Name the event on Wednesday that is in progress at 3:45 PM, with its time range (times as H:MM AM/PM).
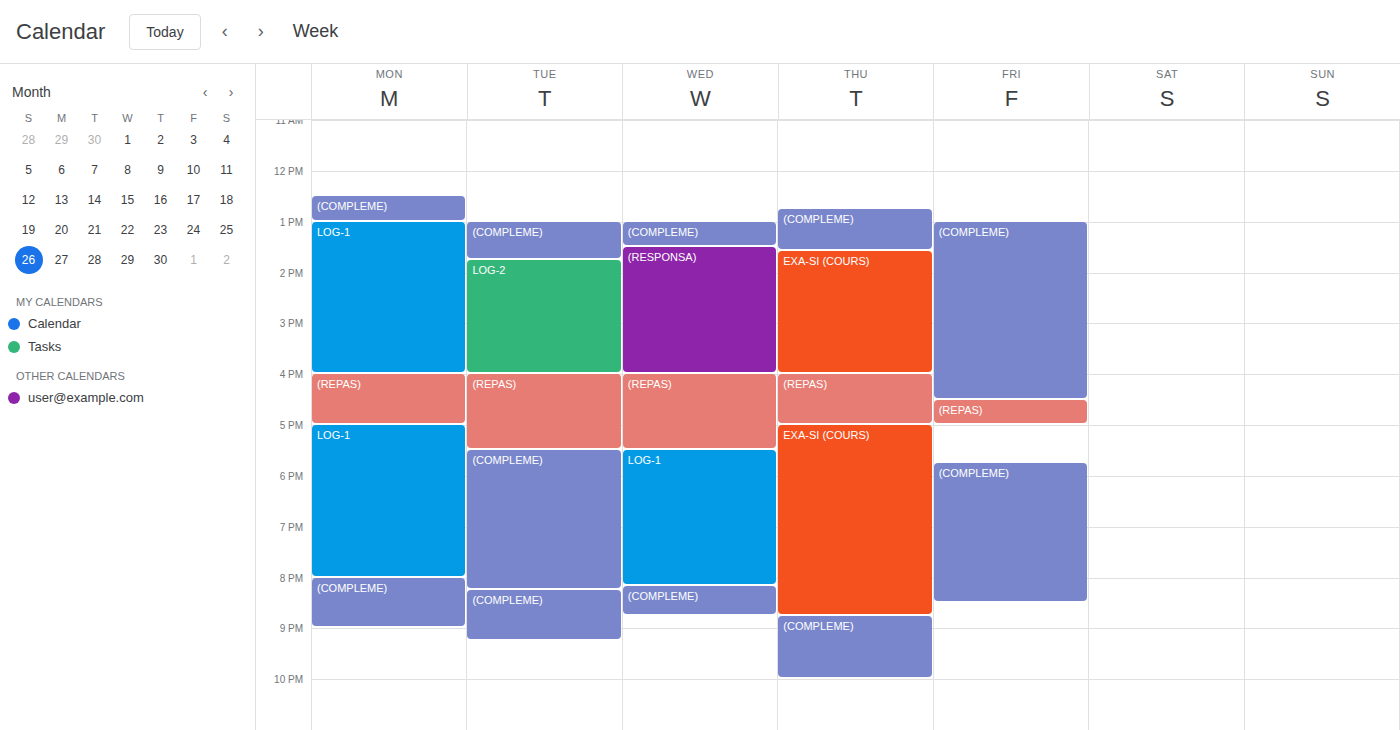
"(RESPONSA)", 1:30 PM to 4:00 PM